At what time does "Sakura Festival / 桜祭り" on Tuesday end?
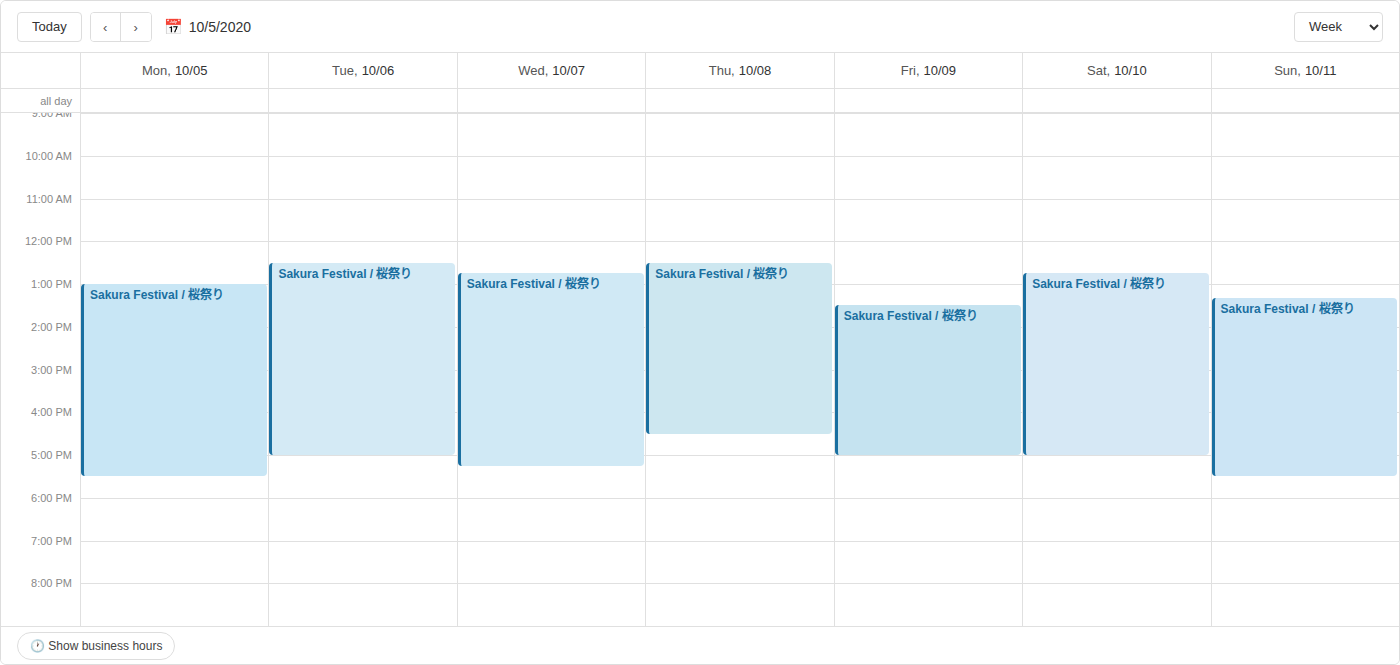
5:00 PM